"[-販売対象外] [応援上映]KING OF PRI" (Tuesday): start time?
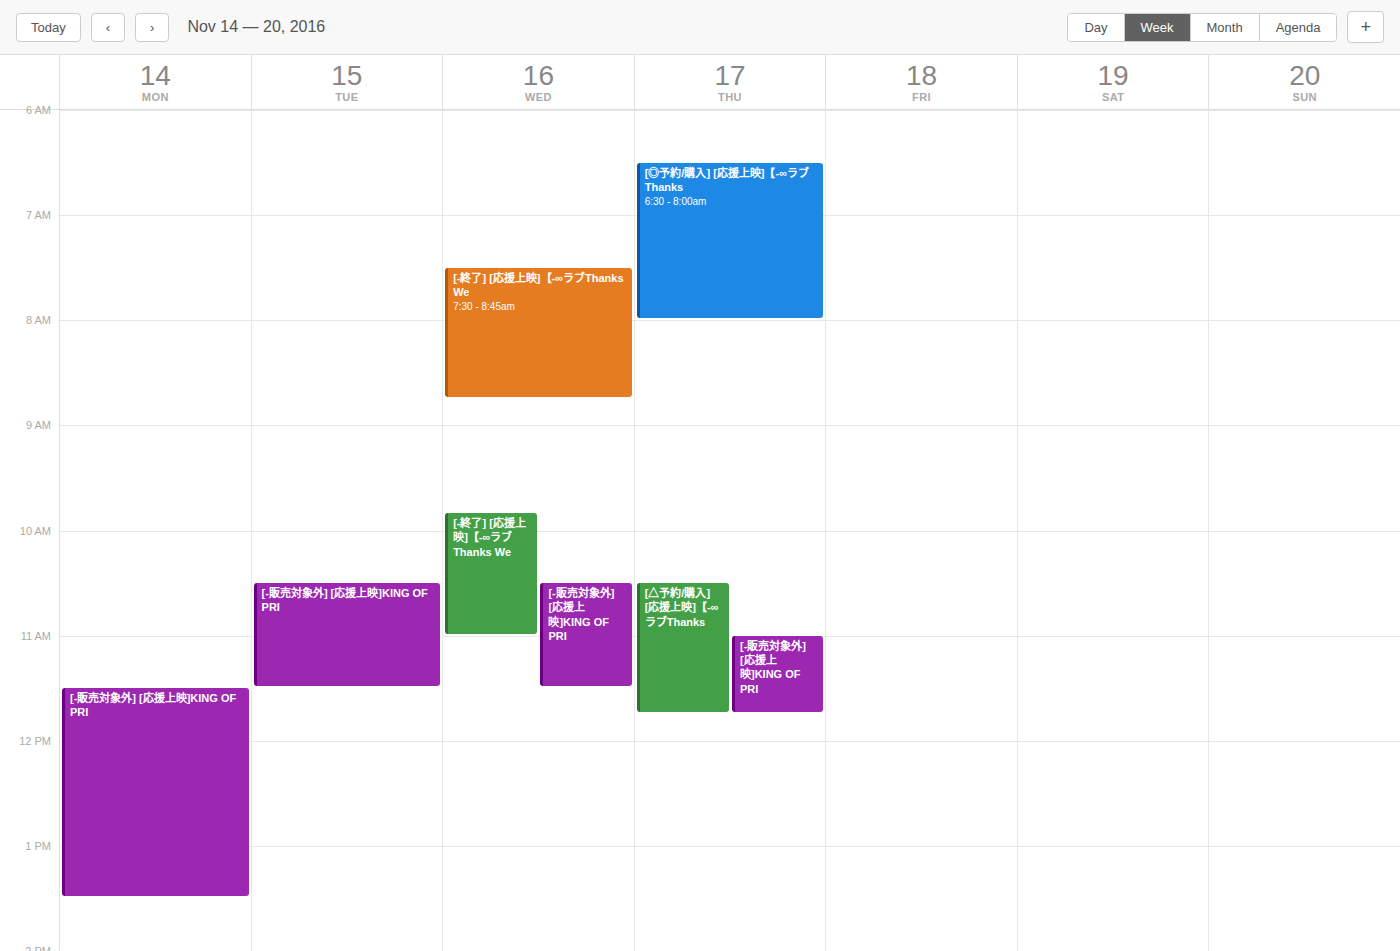
10:30 AM